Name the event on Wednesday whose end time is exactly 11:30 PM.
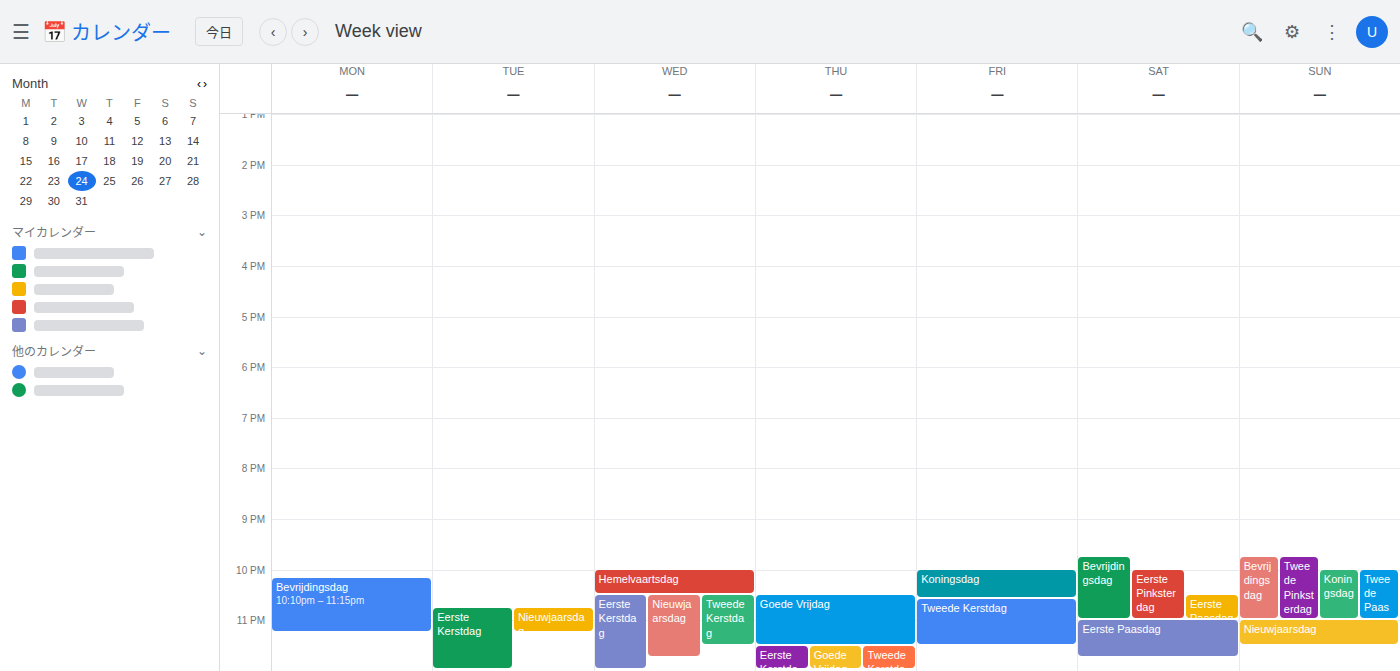
"Tweede Kerstdag"